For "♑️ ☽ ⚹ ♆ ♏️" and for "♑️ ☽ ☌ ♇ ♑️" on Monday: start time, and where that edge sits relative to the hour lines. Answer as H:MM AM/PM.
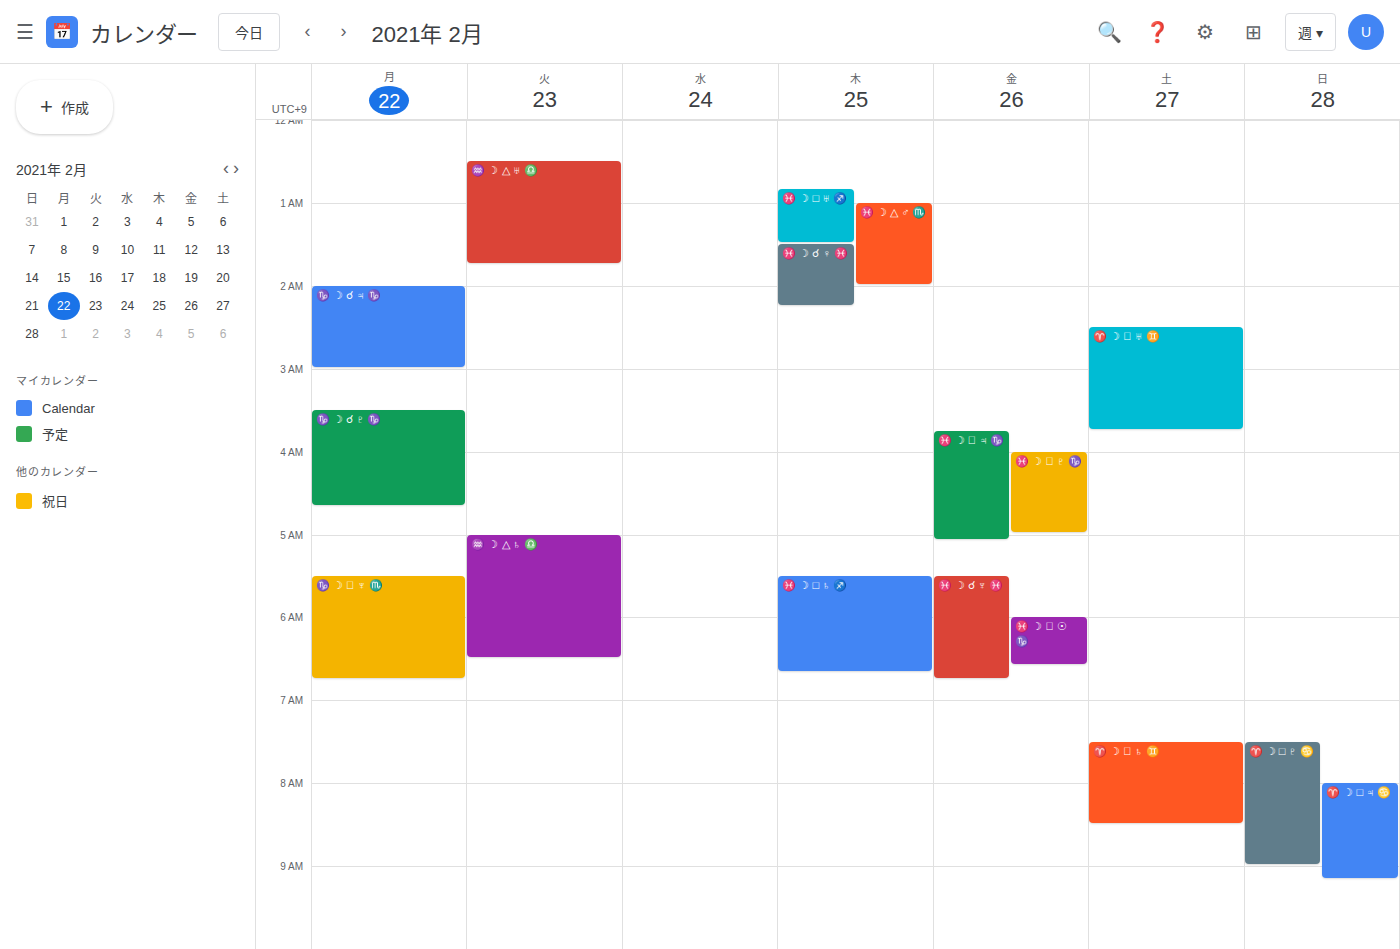
"♑️ ☽ ⚹ ♆ ♏️": 5:30 AM, halfway between the 5 AM and 6 AM lines. "♑️ ☽ ☌ ♇ ♑️": 3:30 AM, halfway between the 3 AM and 4 AM lines.